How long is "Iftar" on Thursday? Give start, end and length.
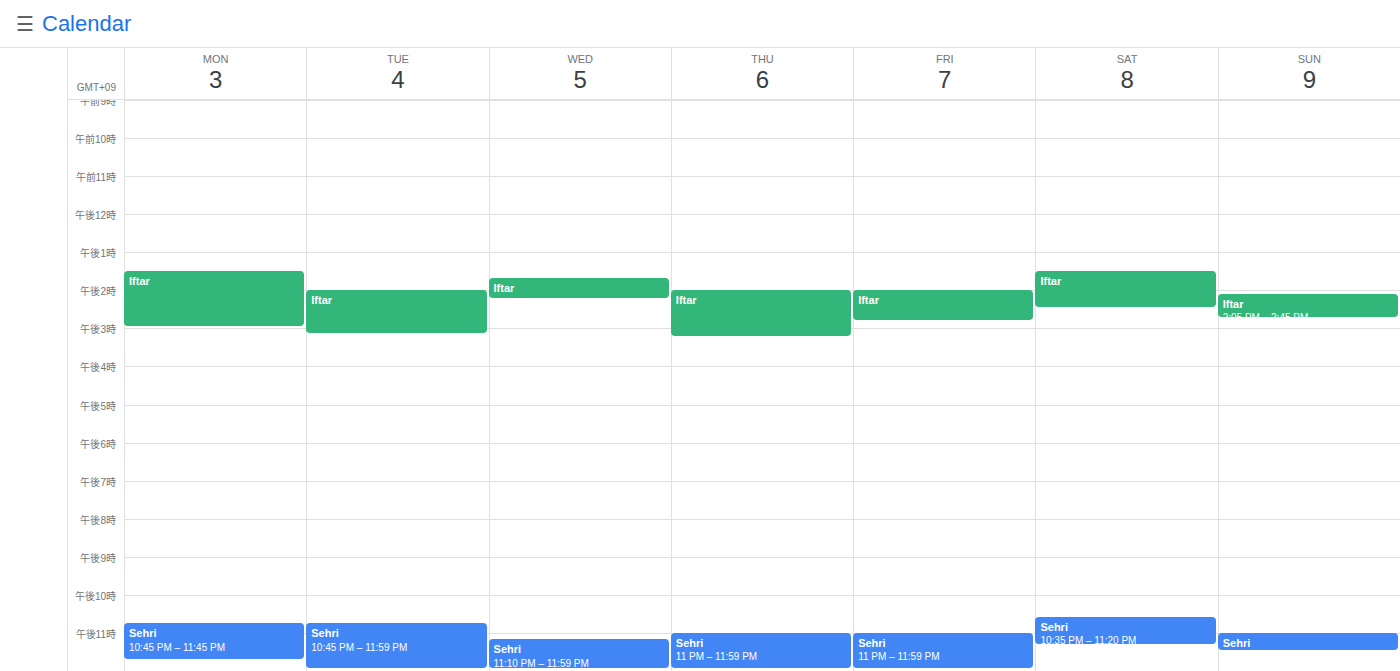
2:00 PM to 3:15 PM, 1 hour 15 minutes